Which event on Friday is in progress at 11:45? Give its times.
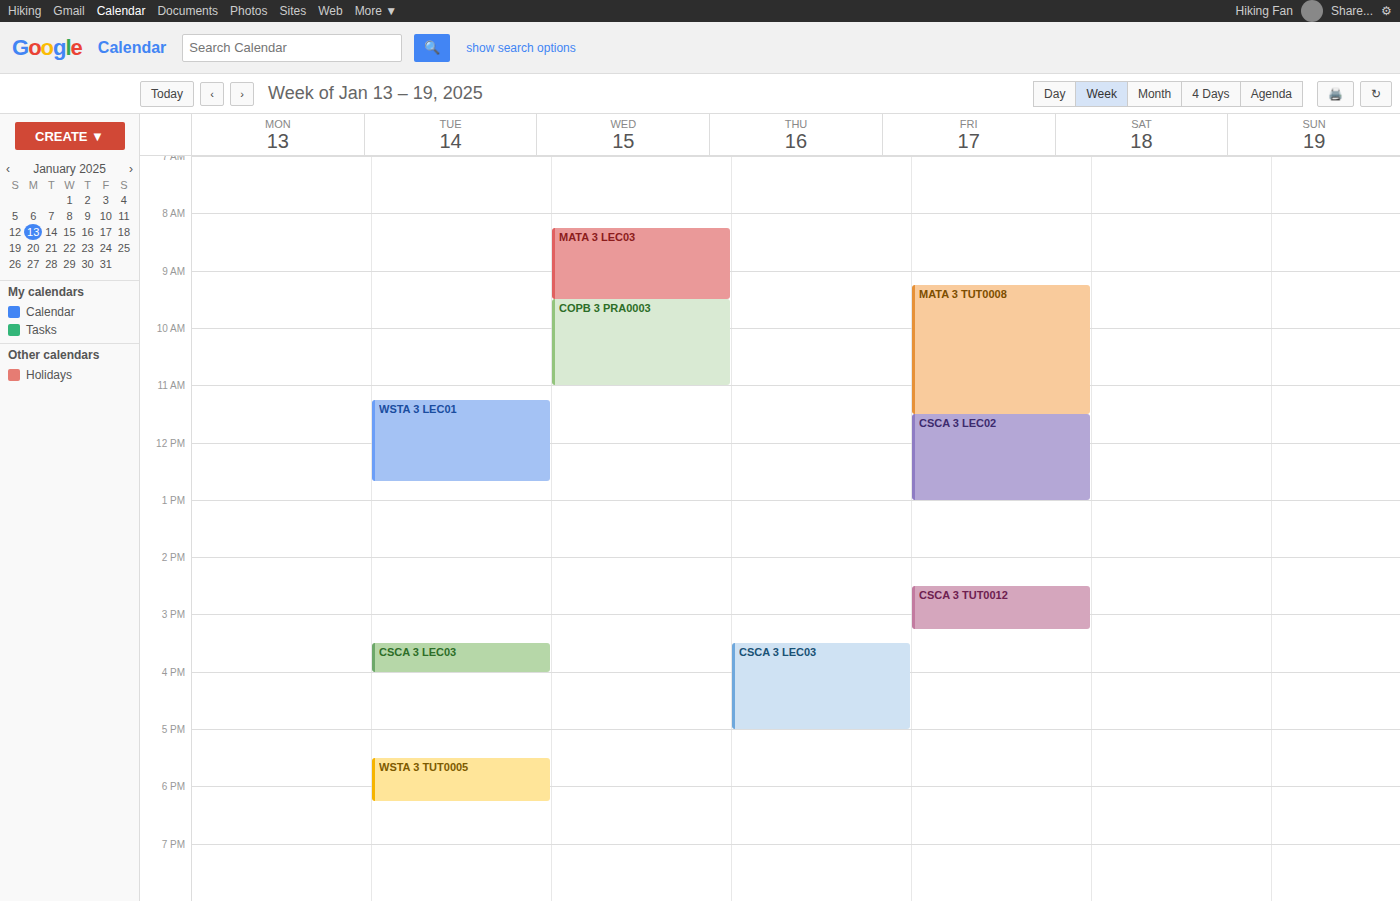
"CSCA 3 LEC02", 11:30 to 13:00